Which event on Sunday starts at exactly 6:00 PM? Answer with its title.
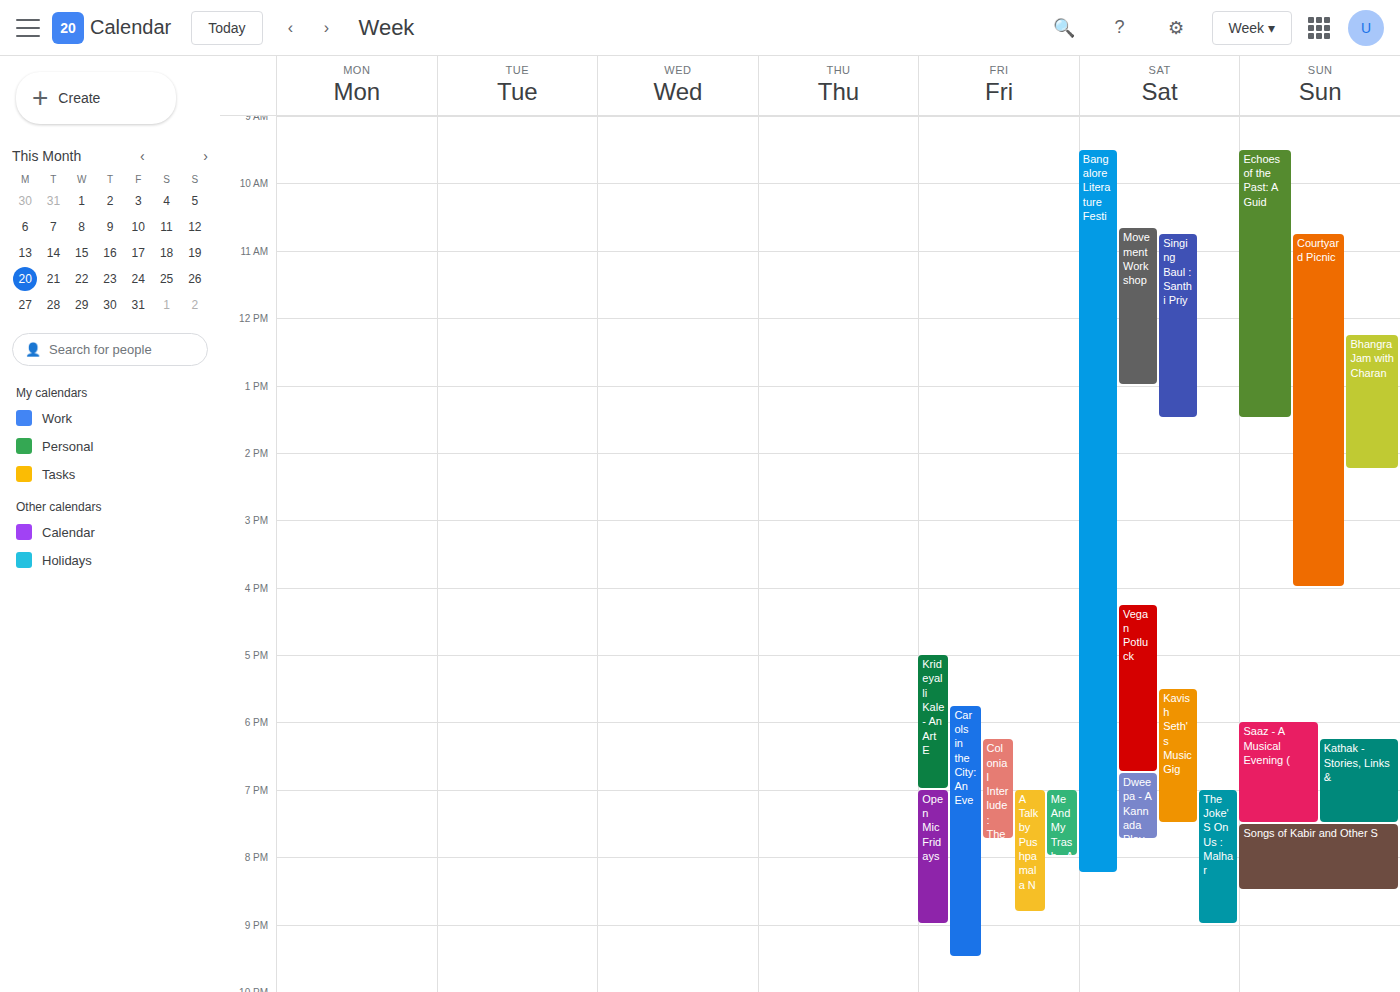
"Saaz - A Musical Evening ("